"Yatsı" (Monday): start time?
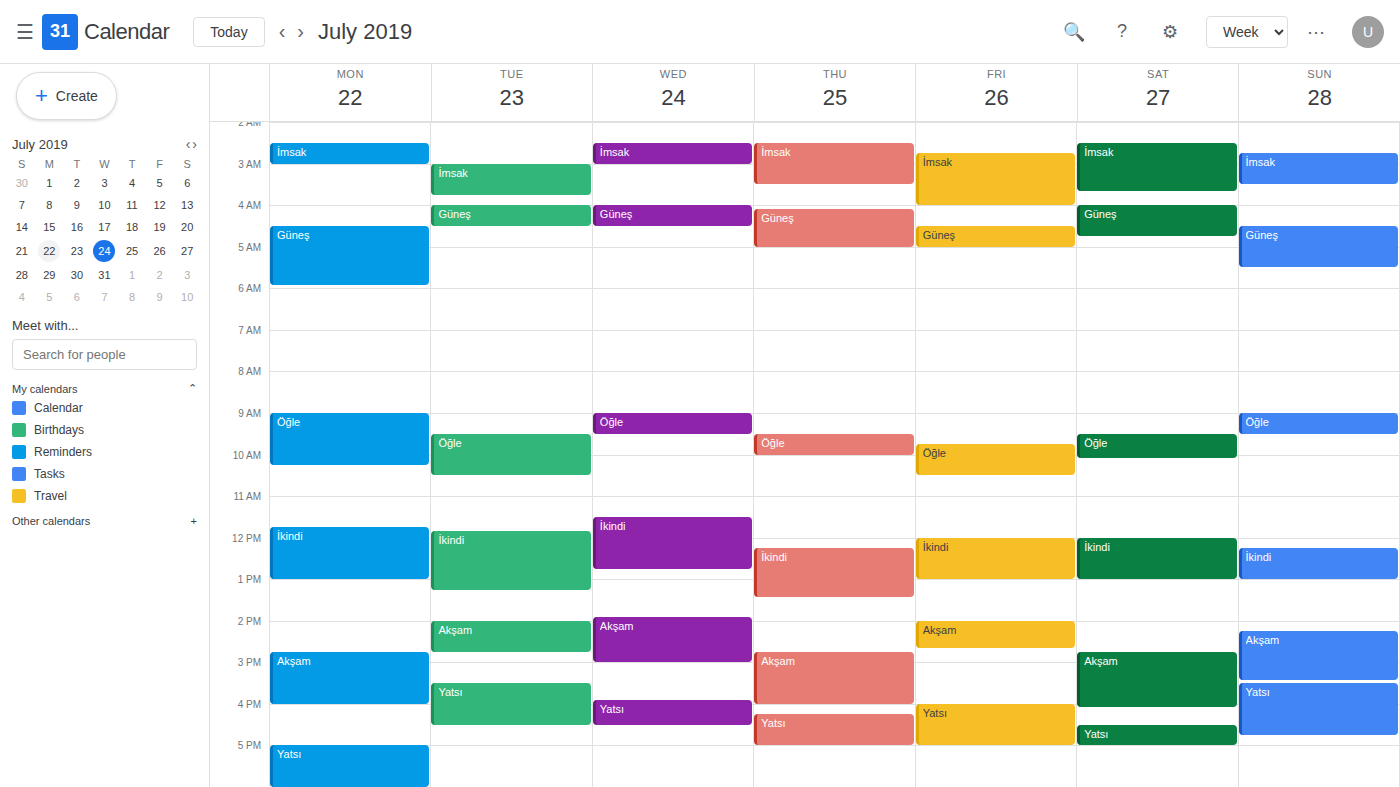
17:00